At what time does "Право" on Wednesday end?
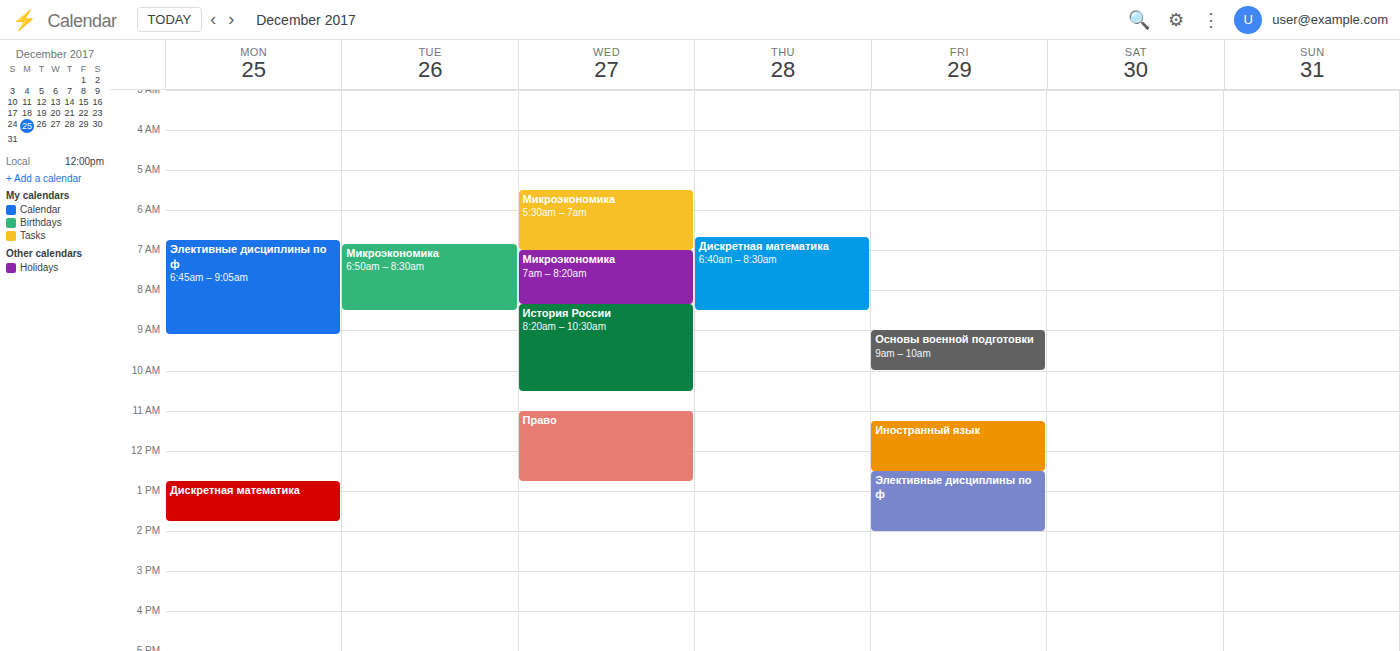
12:45 PM